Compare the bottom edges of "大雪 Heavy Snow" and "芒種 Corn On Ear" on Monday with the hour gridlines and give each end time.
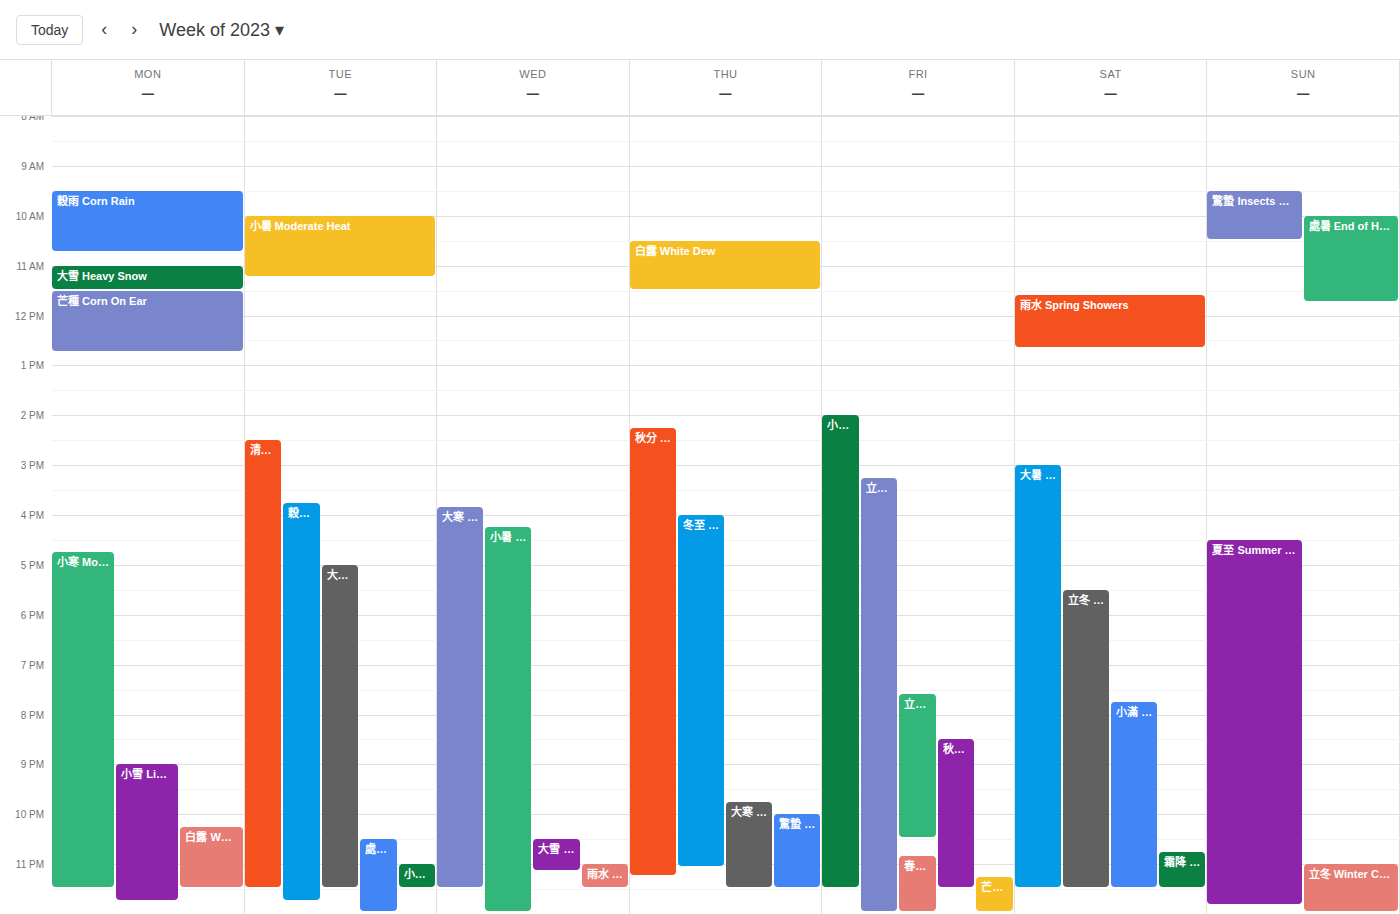
"大雪 Heavy Snow": 11:30 AM, halfway between the 11 AM and 12 PM lines. "芒種 Corn On Ear": 12:45 PM, neither: three quarters of the way from the 12 PM line to the 1 PM line.